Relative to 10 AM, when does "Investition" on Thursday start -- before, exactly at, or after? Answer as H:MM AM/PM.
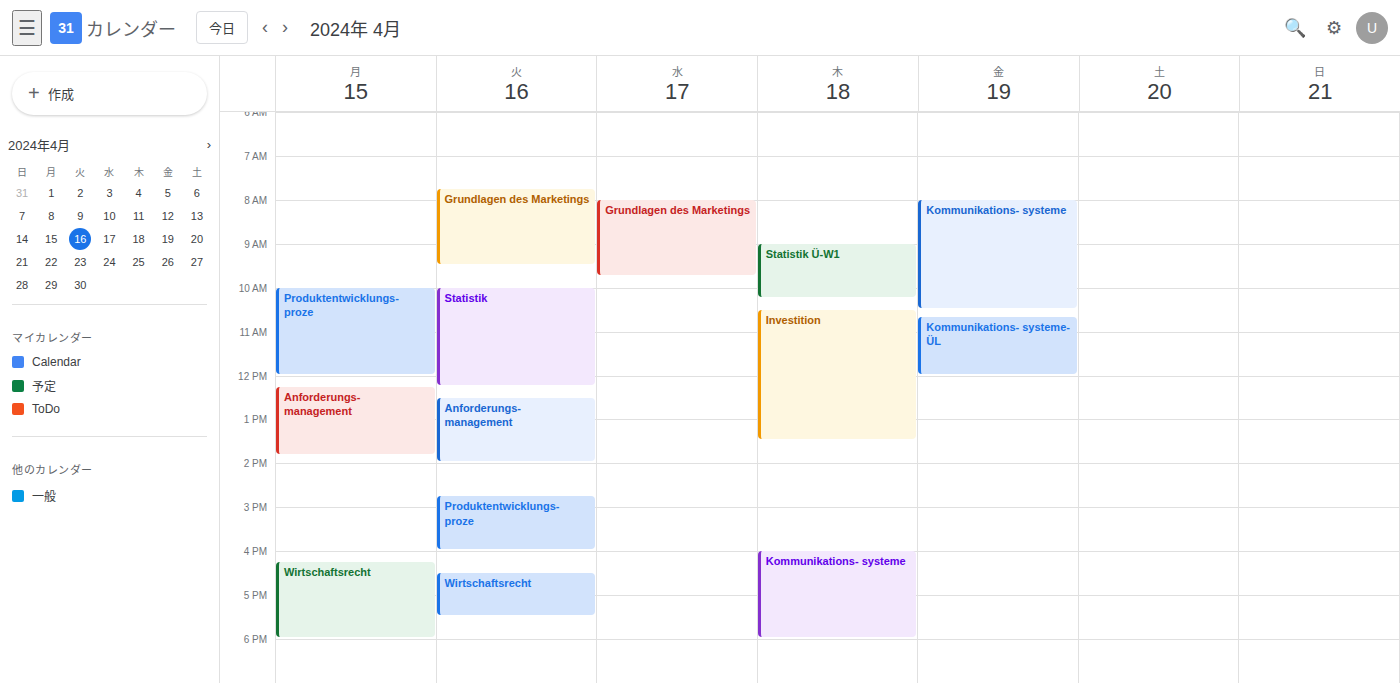
10:30 AM -- after 10 AM, 30 minutes below the 10 AM line.